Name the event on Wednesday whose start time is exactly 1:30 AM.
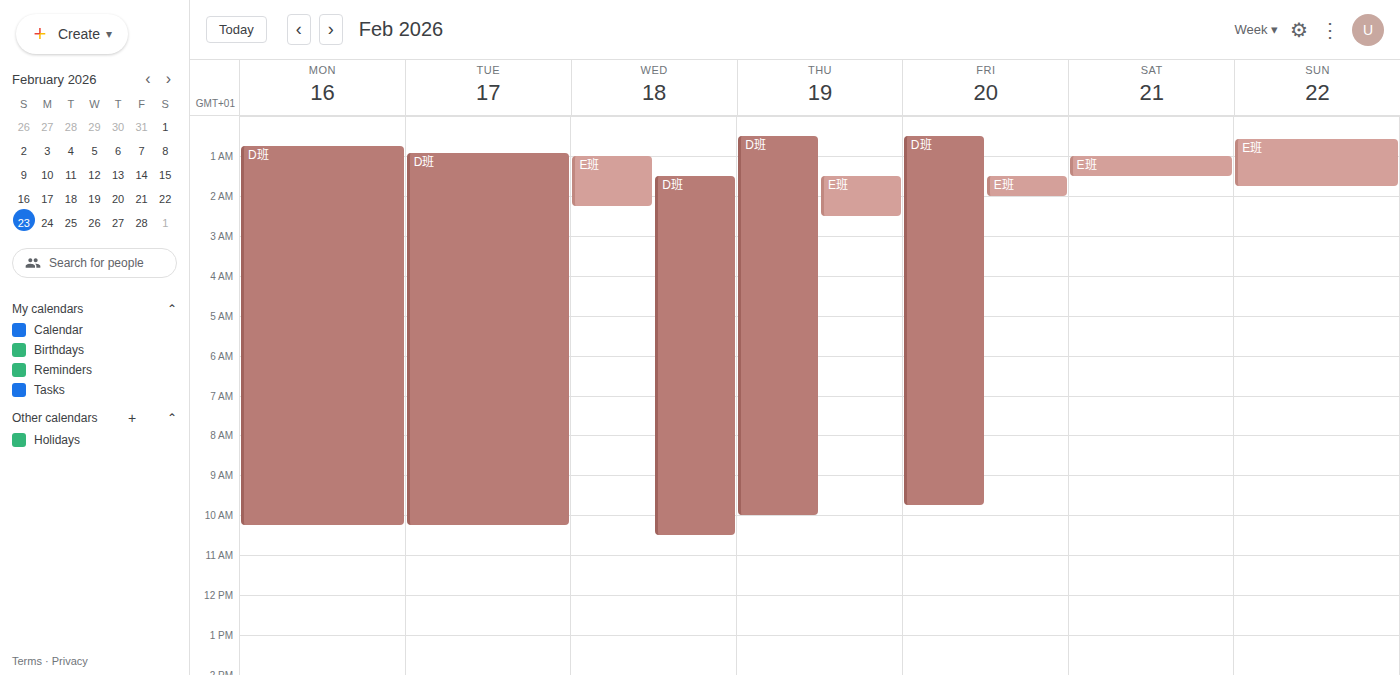
"D班"